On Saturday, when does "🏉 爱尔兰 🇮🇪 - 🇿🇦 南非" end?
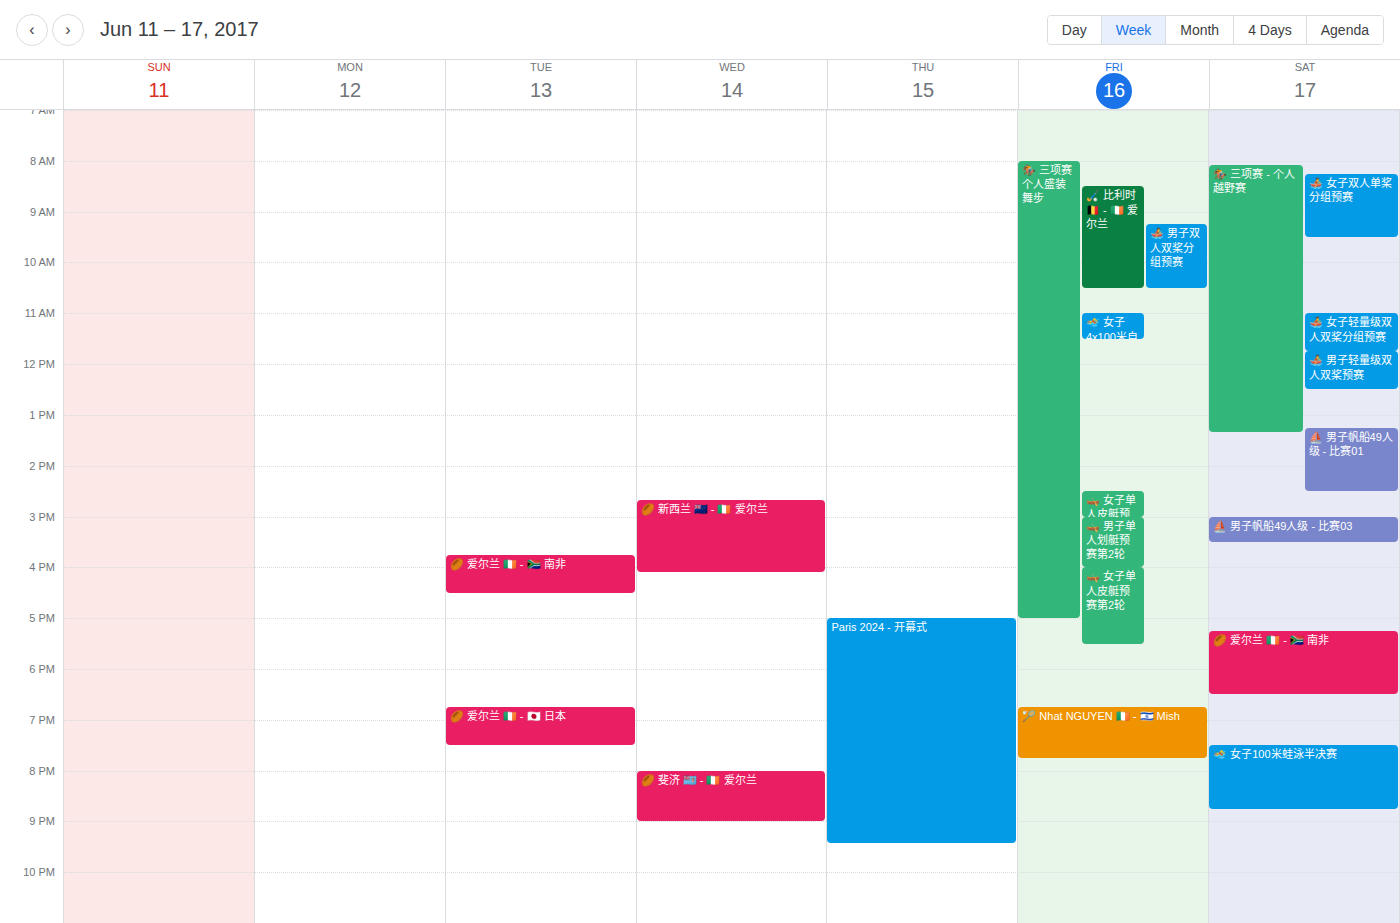
6:30 PM